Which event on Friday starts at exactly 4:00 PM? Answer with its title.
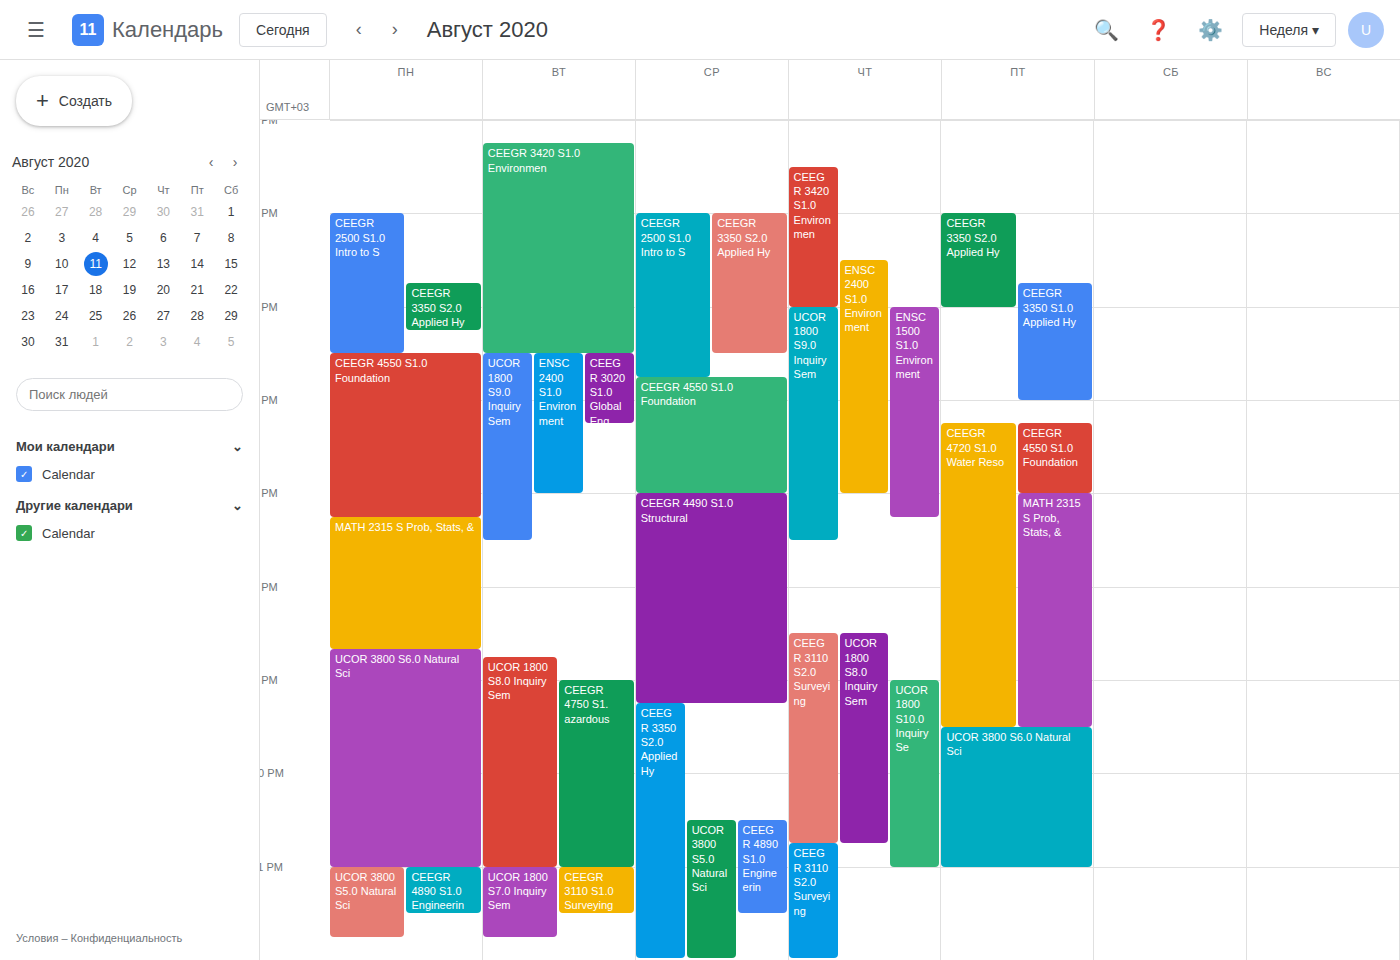
"CEEGR 3350 S2.0 Applied Hy"